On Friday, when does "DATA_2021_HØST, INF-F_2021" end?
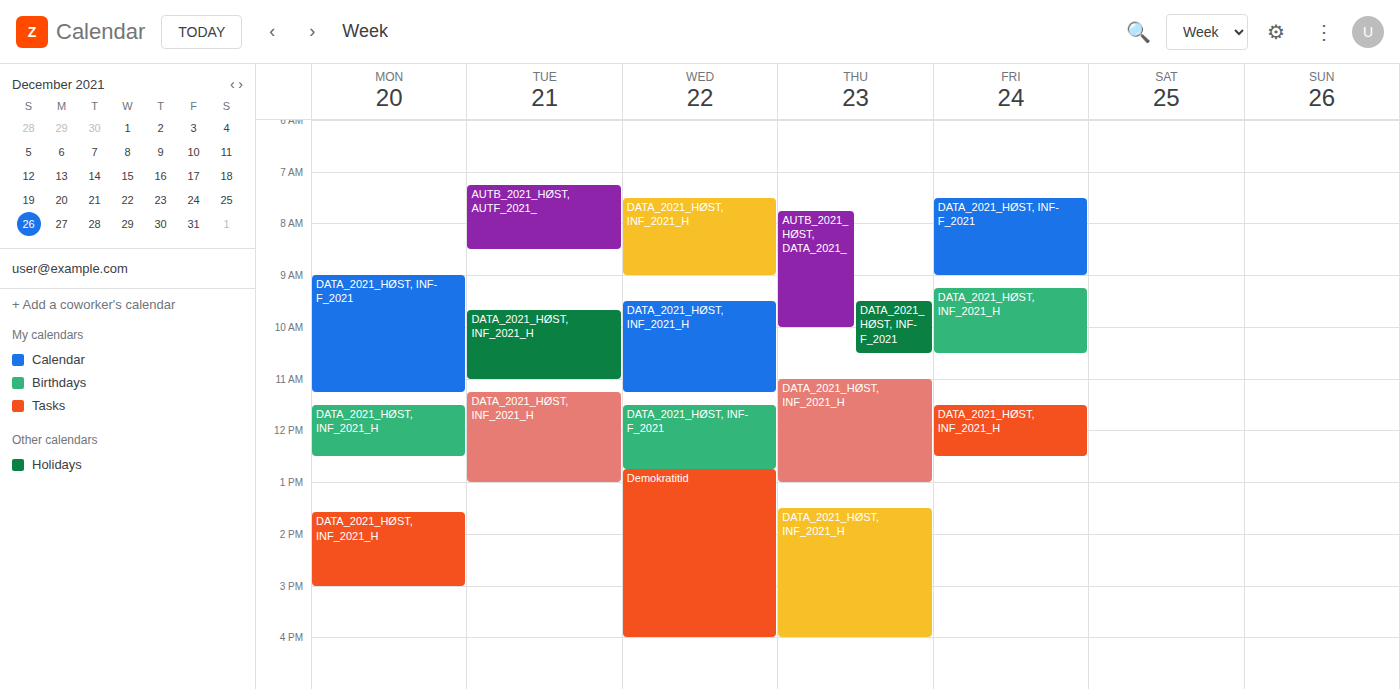
09:00